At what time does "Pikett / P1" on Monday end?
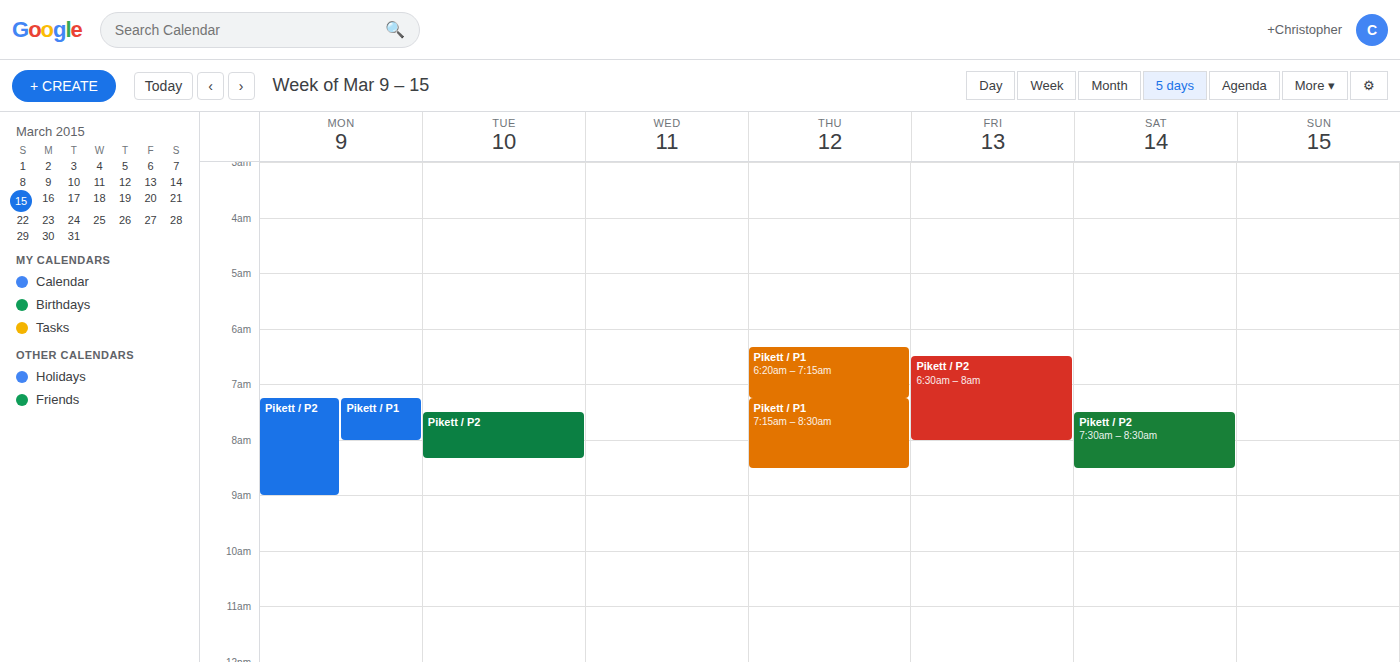
8:00 AM